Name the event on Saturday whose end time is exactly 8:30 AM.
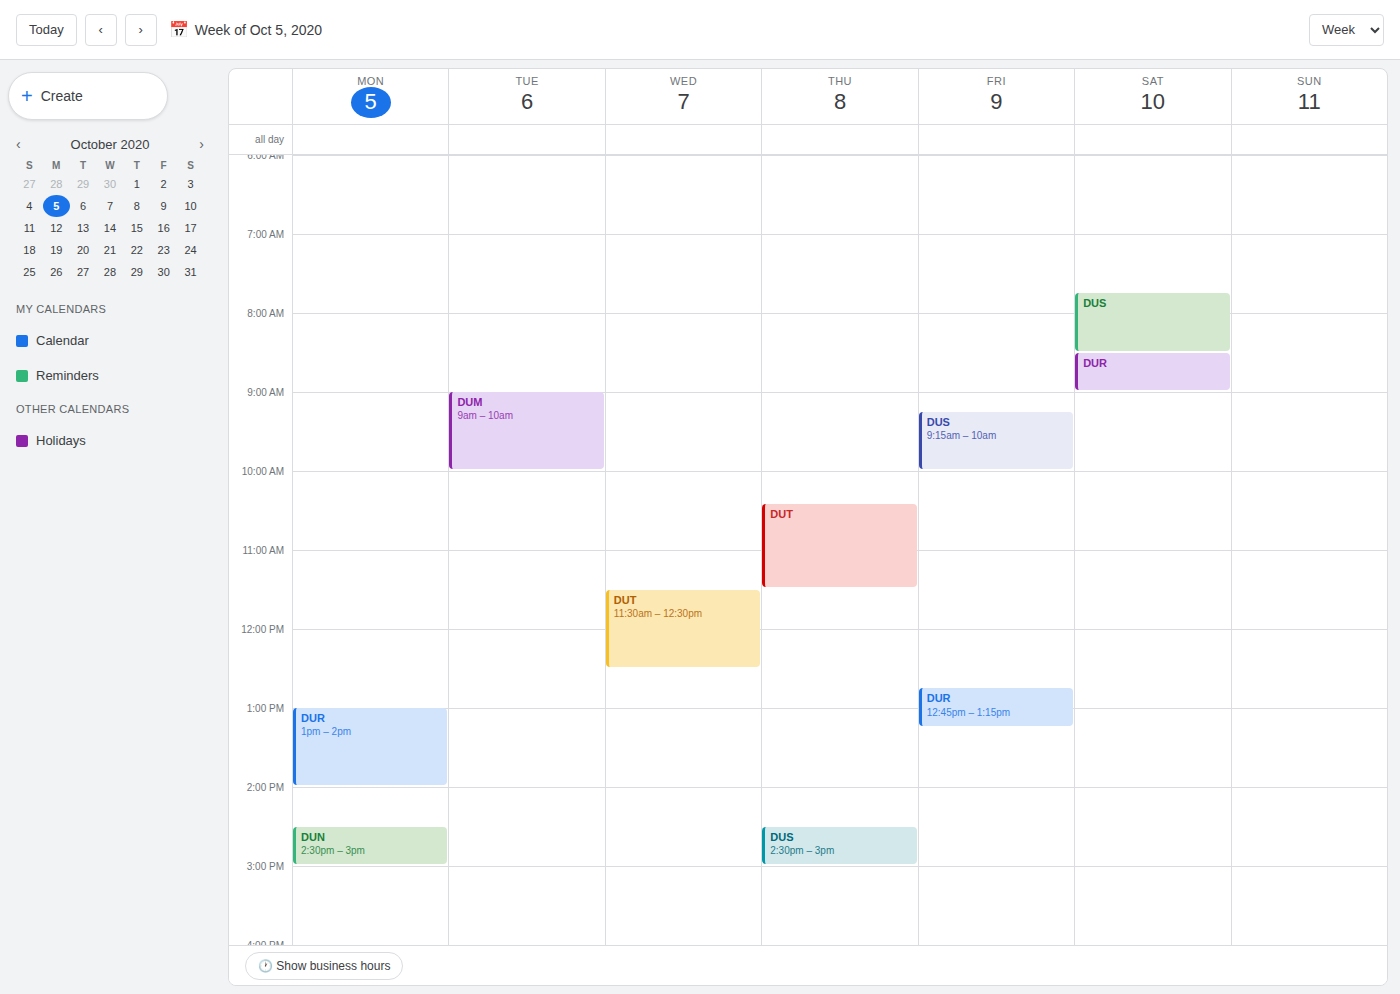
"DUS"